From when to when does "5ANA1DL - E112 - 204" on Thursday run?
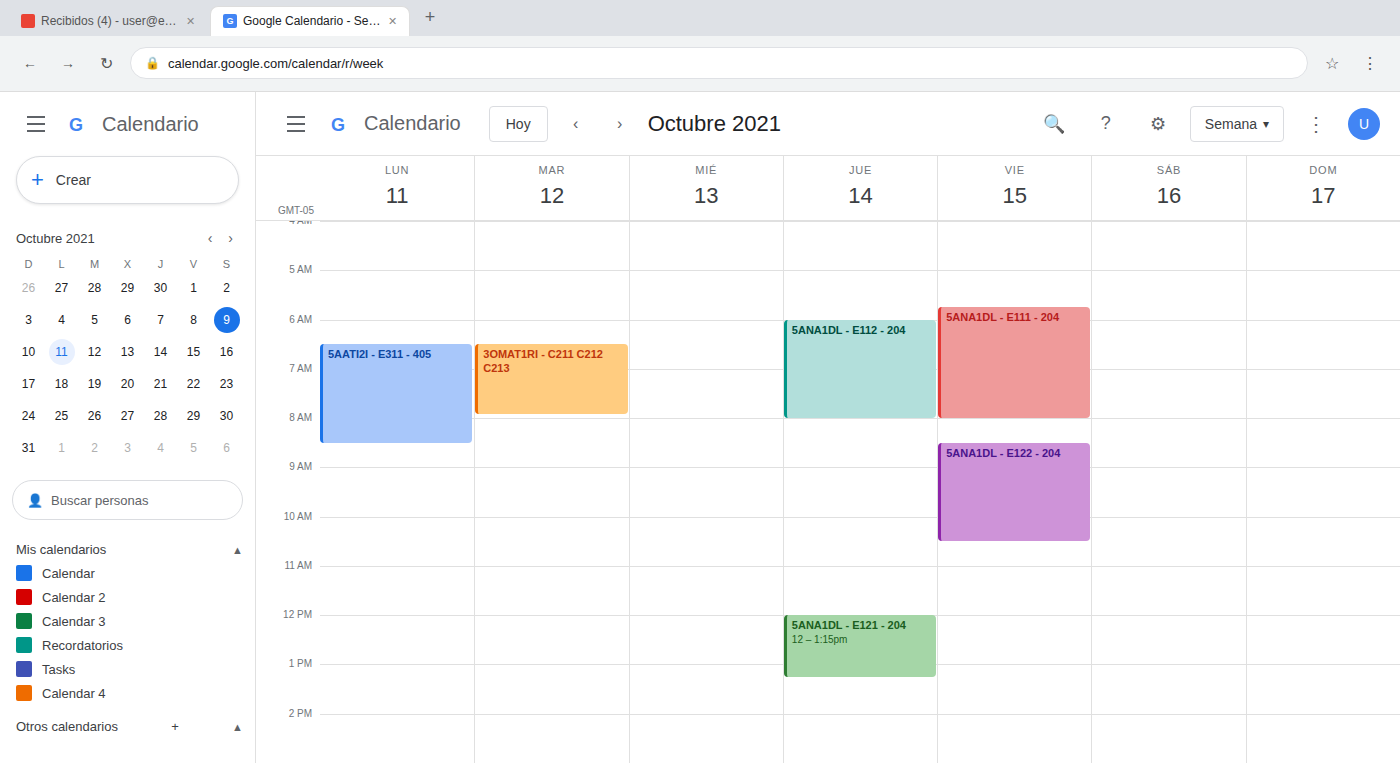
6:00 AM to 8:00 AM